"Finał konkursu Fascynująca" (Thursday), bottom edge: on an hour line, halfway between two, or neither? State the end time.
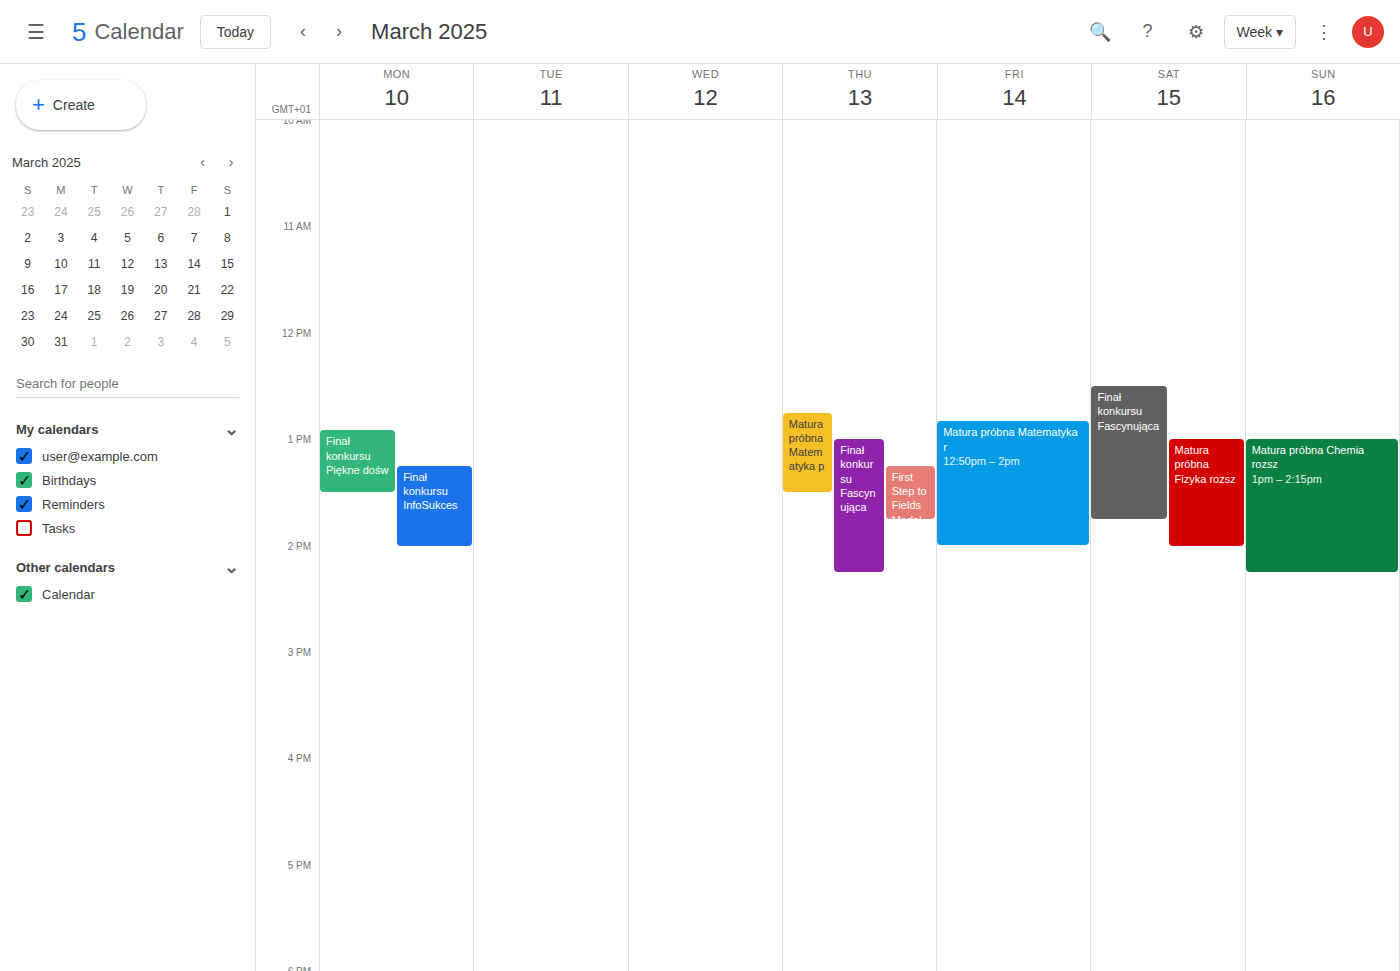
14:15 -- neither: a quarter of the way from the 14:00 line to the 15:00 line.